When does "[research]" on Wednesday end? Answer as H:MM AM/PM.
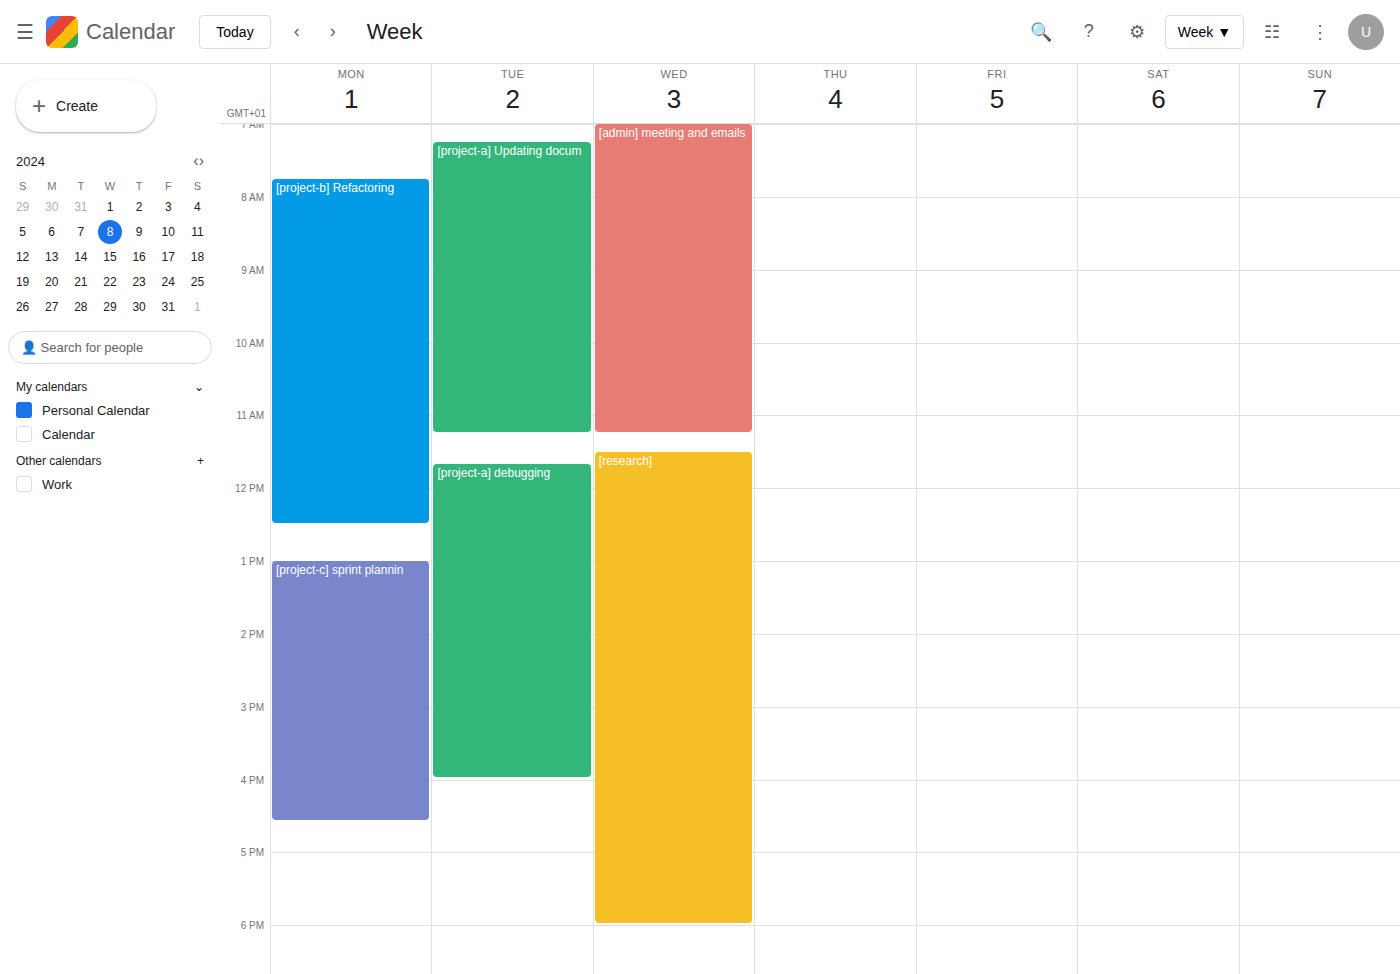
6:00 PM